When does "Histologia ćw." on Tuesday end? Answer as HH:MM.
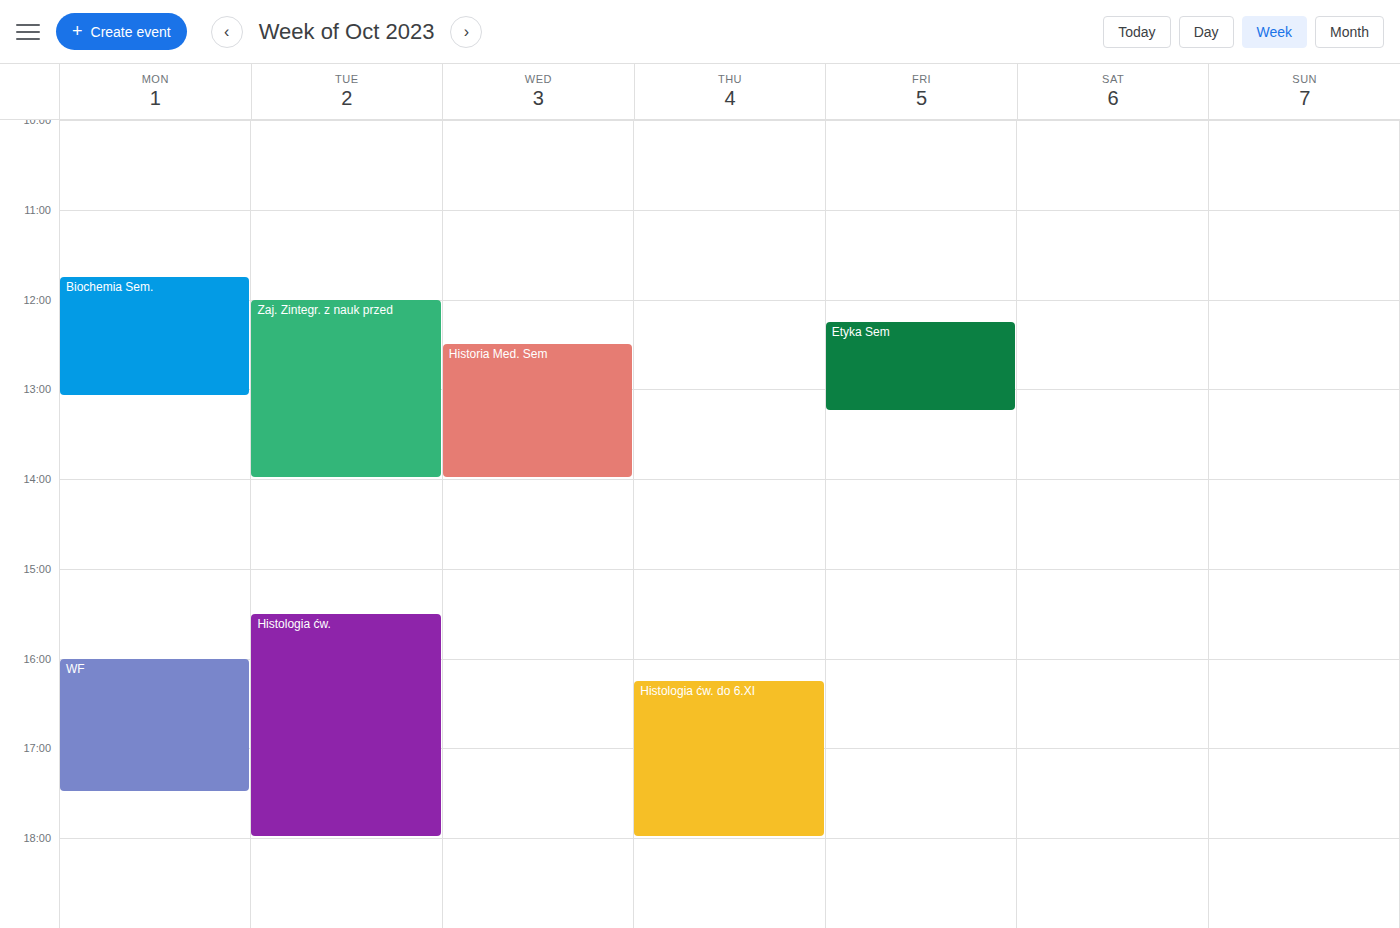
18:00